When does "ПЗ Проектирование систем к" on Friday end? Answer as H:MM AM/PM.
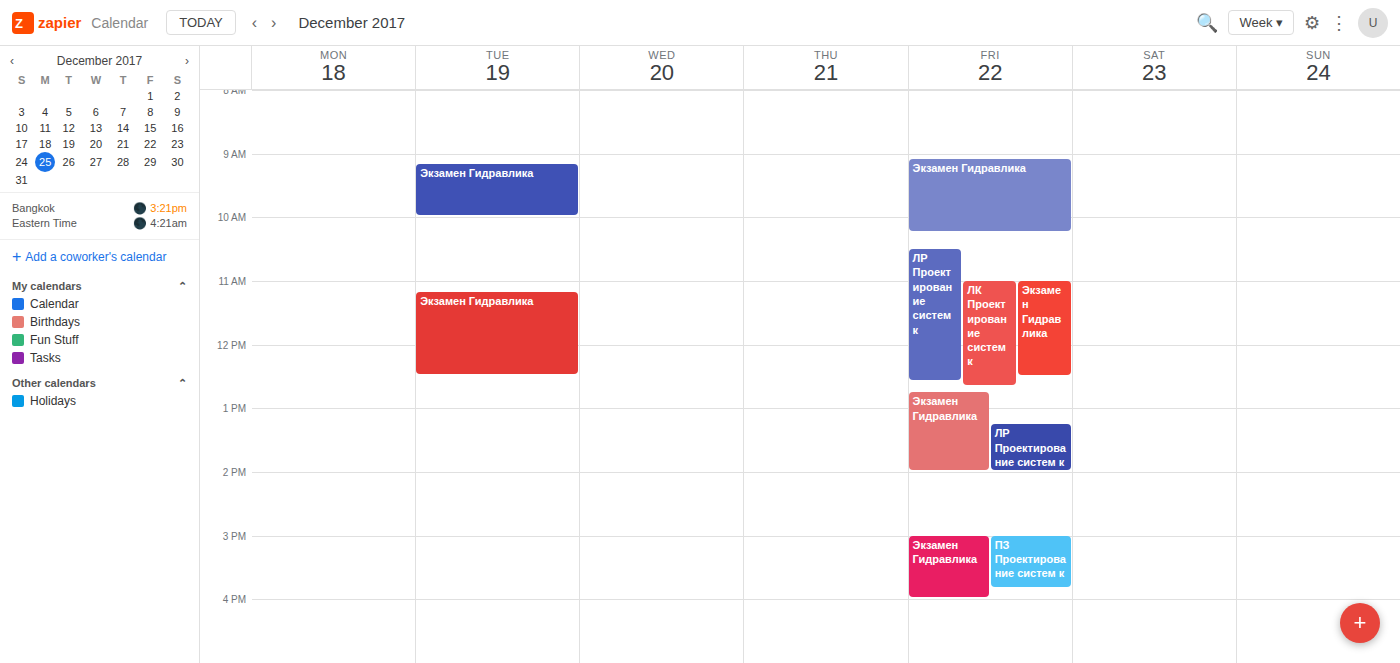
3:50 PM